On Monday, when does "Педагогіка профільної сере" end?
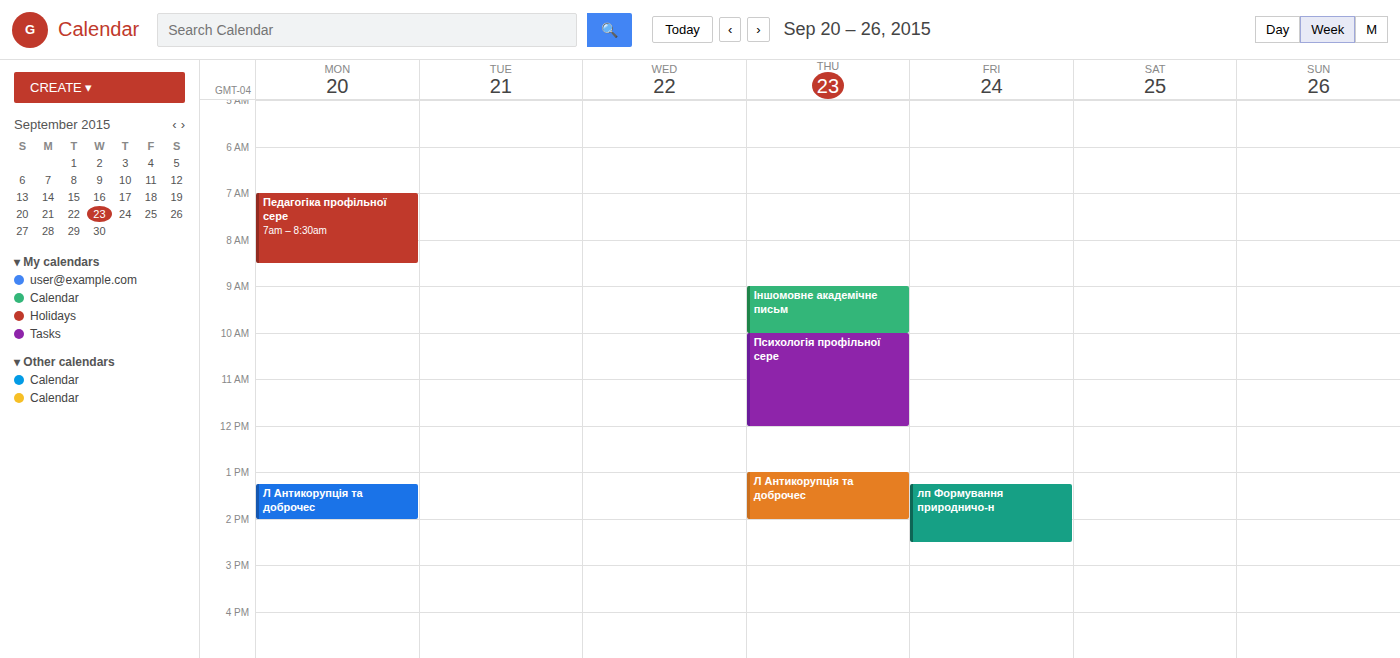
8:30 AM